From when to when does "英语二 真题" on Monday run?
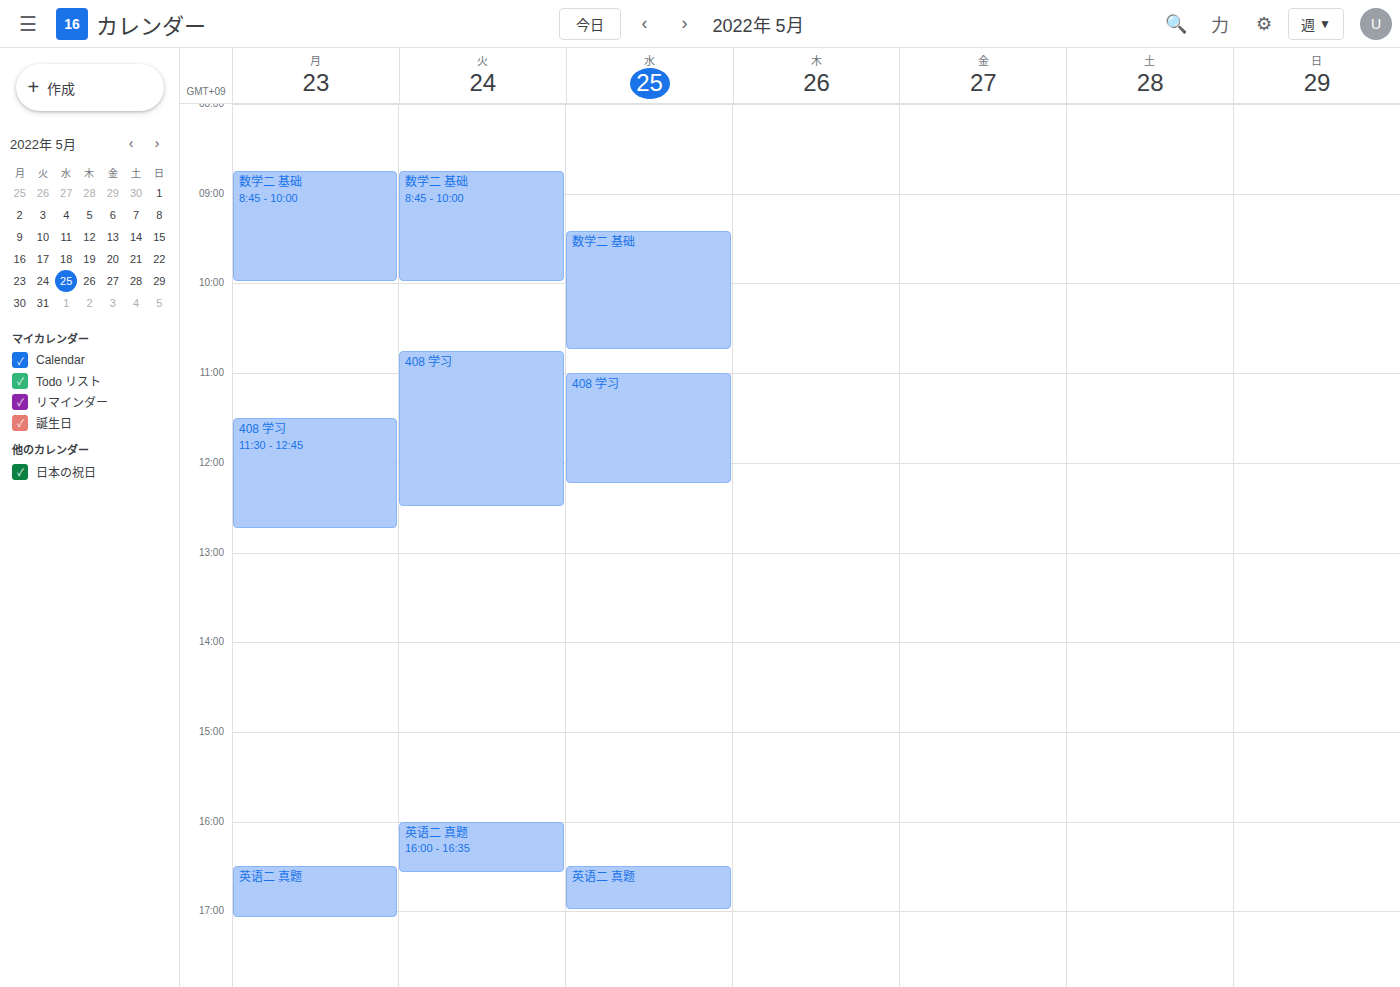
4:30 PM to 5:05 PM